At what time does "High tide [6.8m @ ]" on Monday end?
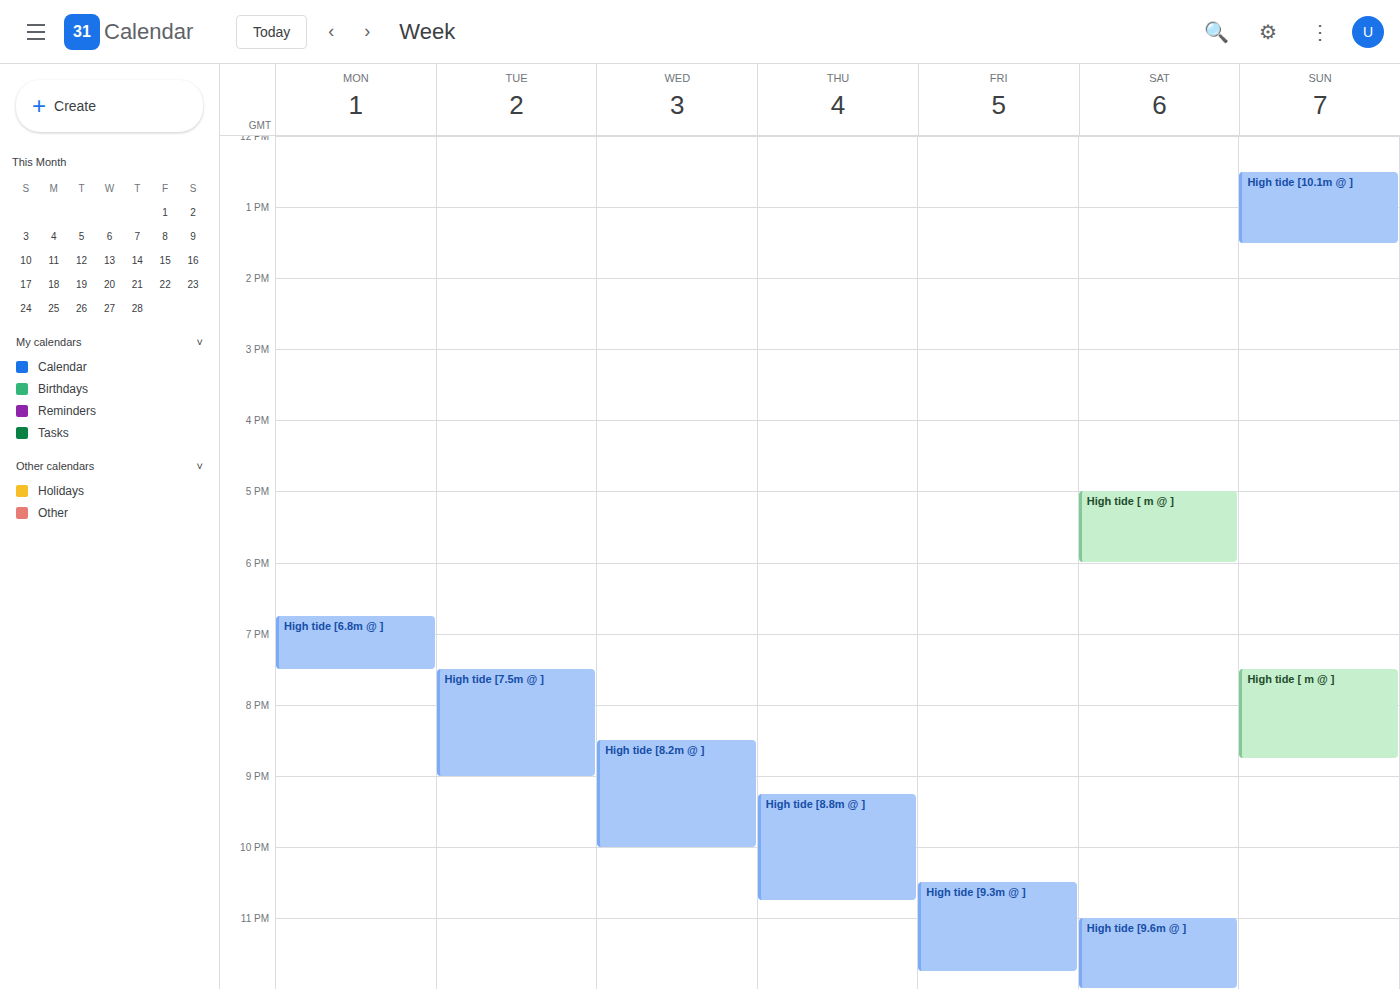
7:30 PM